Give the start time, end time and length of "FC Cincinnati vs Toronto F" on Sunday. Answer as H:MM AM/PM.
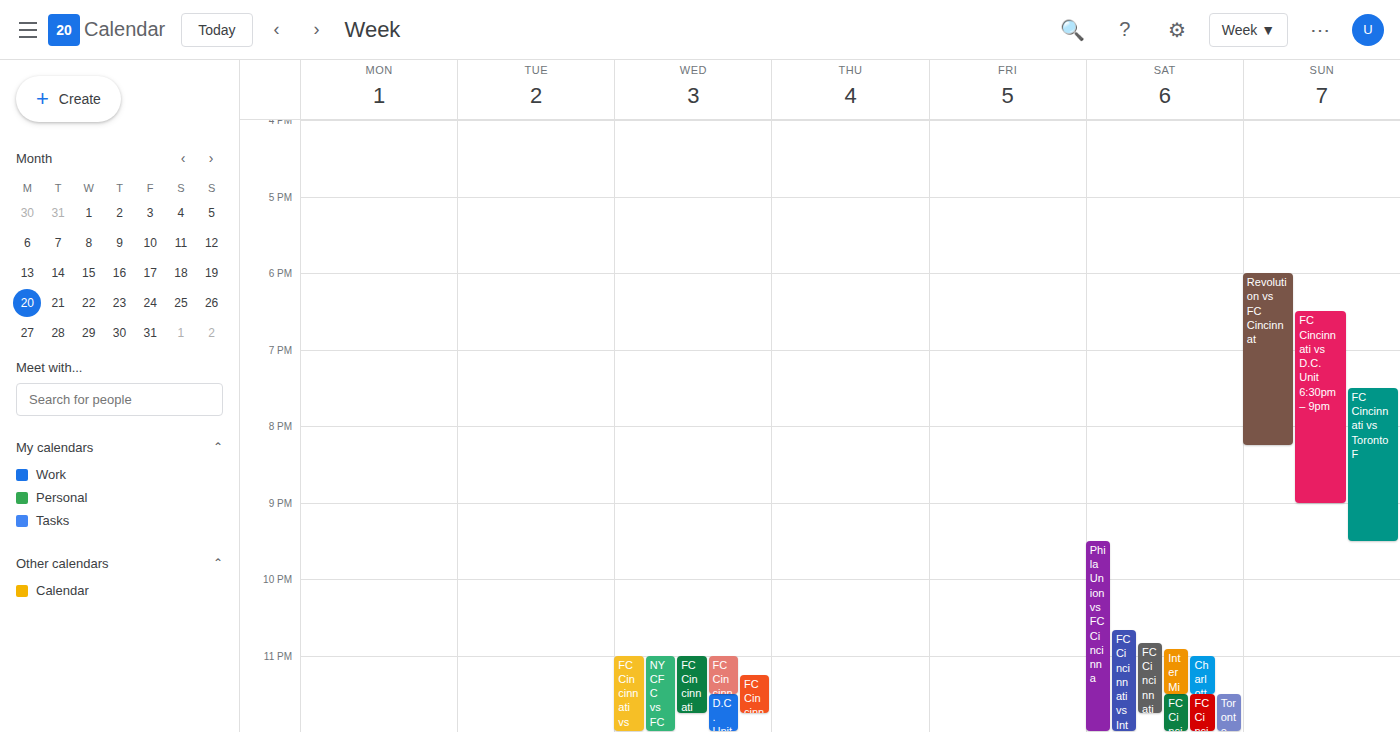
7:30 PM to 9:30 PM, 2 hours